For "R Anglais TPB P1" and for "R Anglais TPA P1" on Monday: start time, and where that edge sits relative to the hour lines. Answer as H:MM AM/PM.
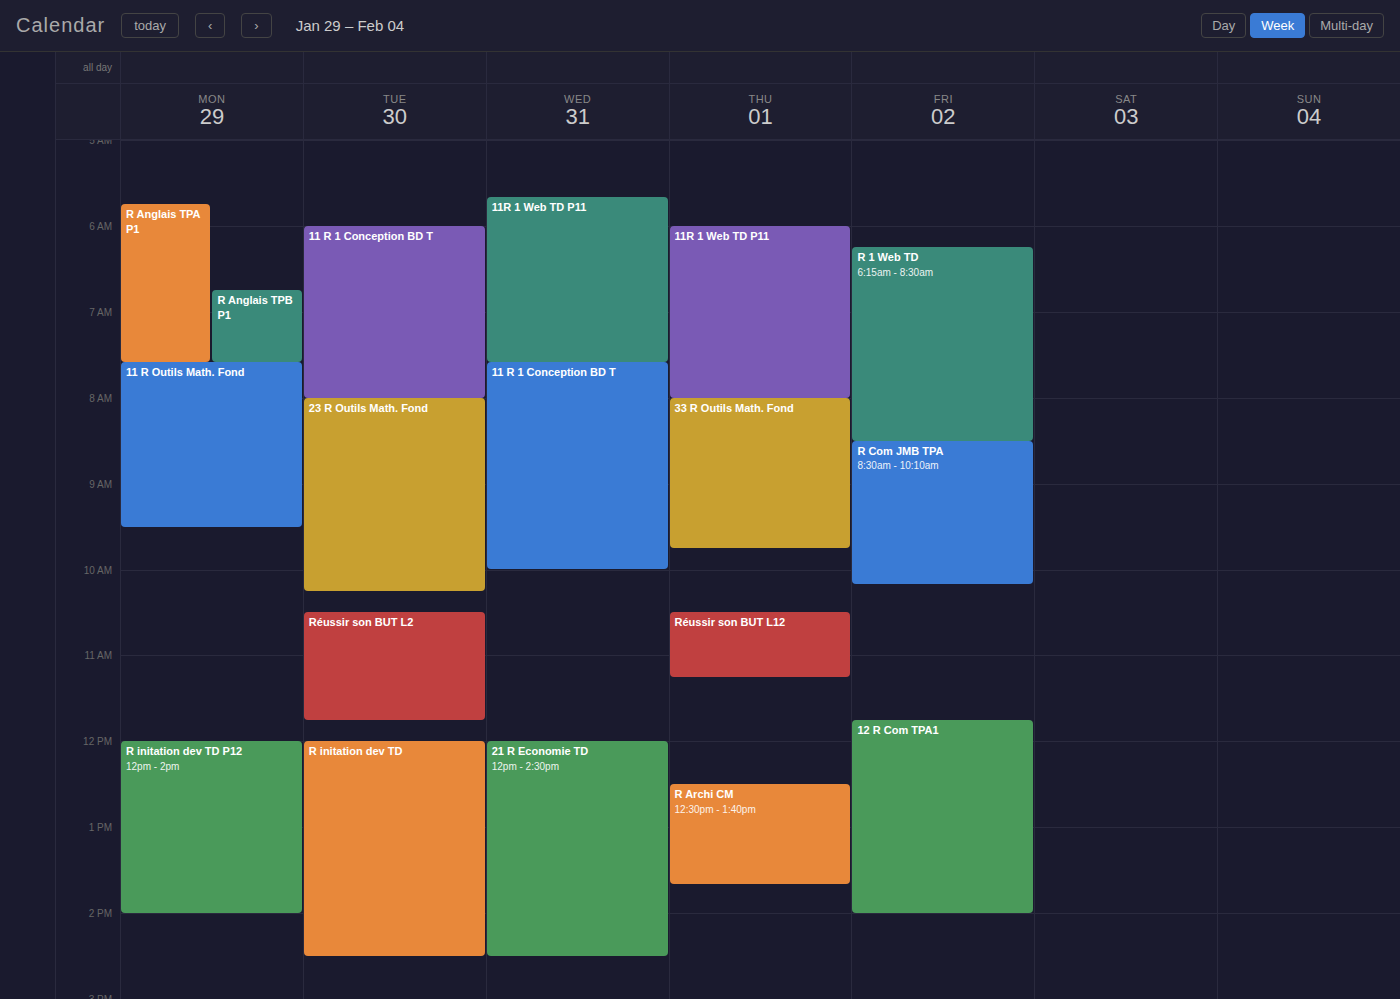
"R Anglais TPB P1": 6:45 AM, neither: three quarters of the way from the 6 AM line to the 7 AM line. "R Anglais TPA P1": 5:45 AM, neither: three quarters of the way from the 5 AM line to the 6 AM line.